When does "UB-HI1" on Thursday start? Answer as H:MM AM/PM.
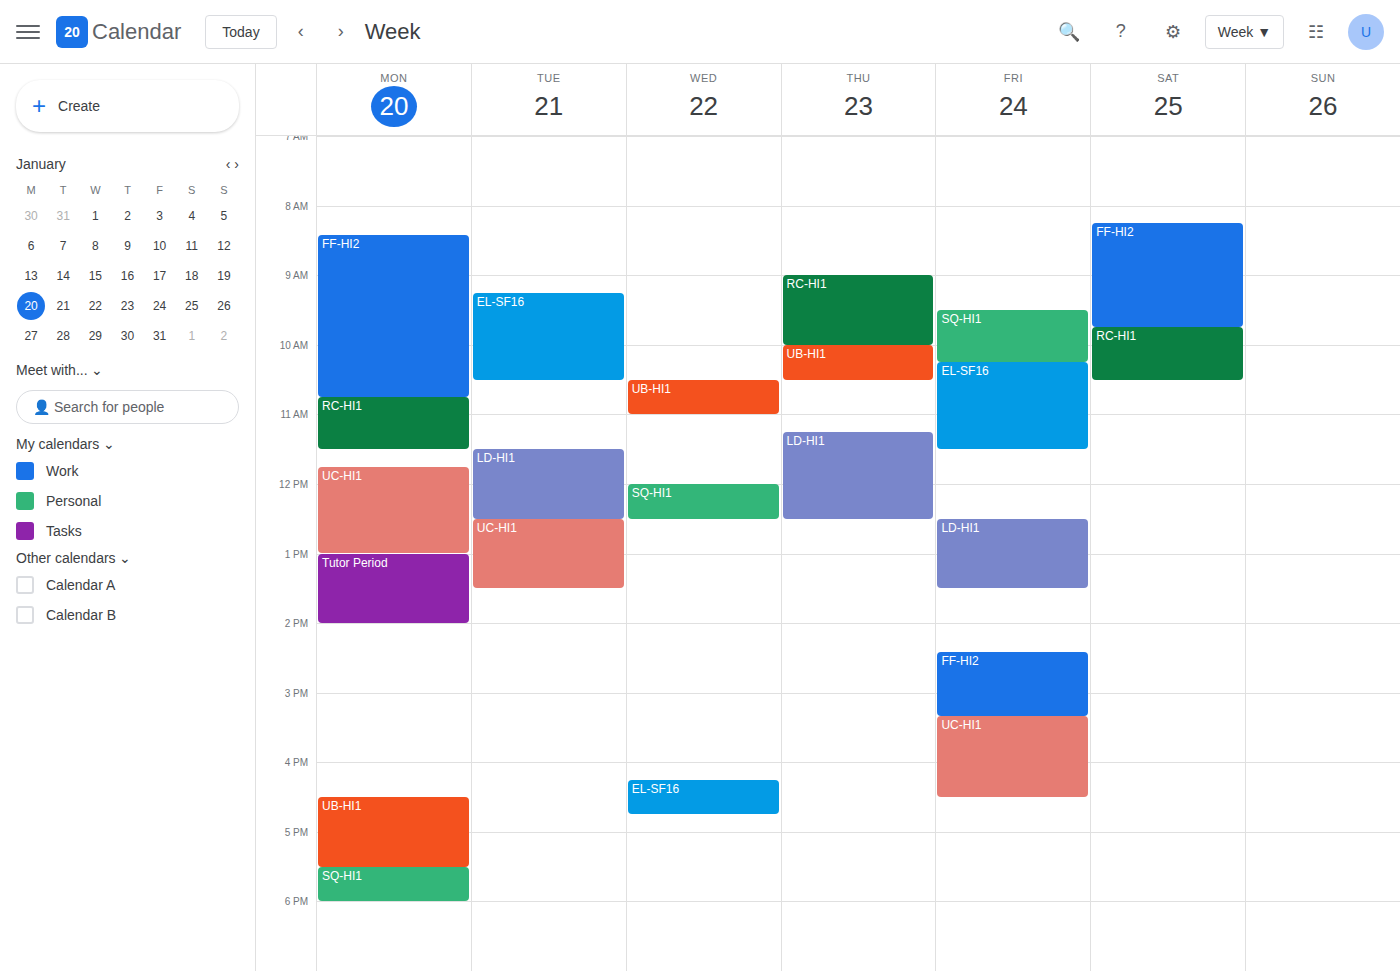
10:00 AM